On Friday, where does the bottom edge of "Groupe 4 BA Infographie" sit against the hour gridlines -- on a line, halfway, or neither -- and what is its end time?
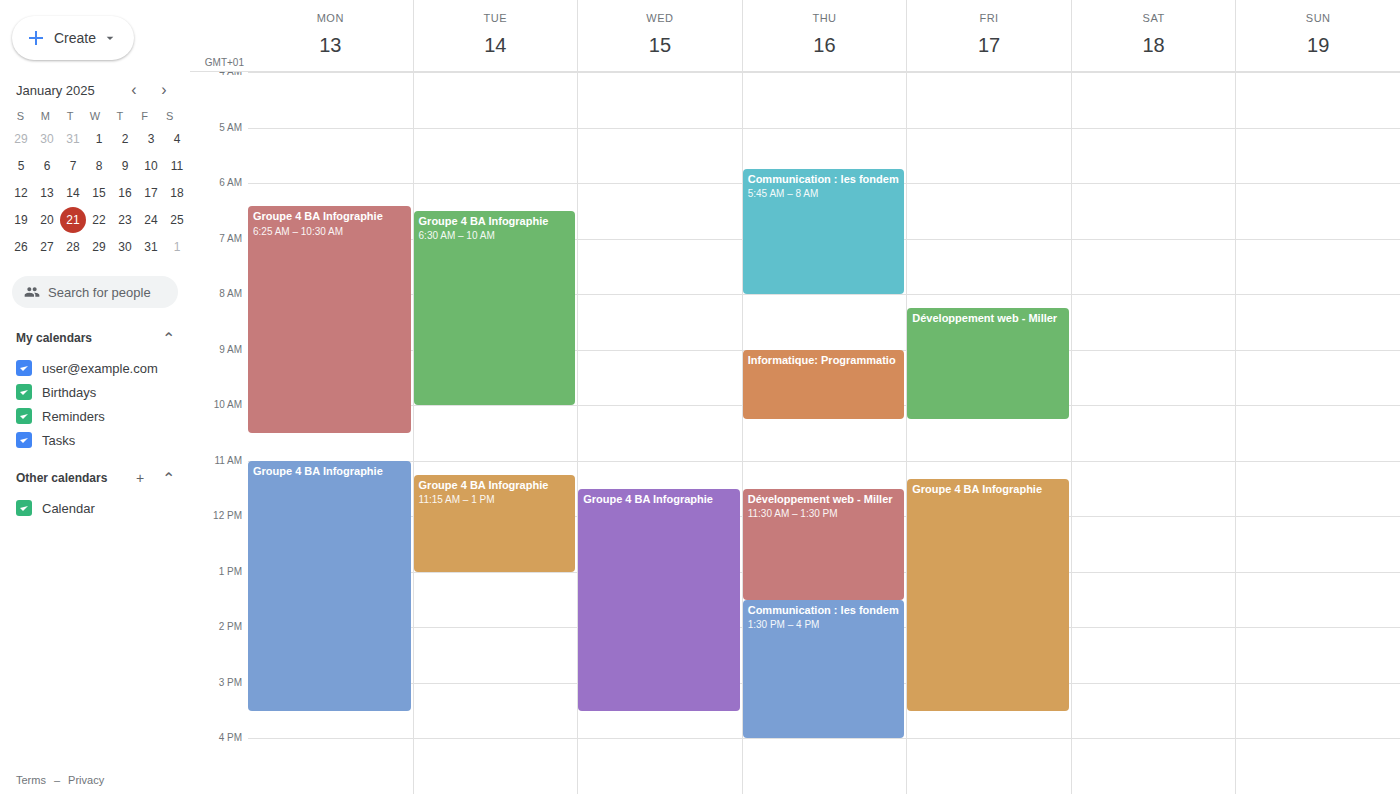
3:30 PM -- halfway between the 3 PM and 4 PM lines.